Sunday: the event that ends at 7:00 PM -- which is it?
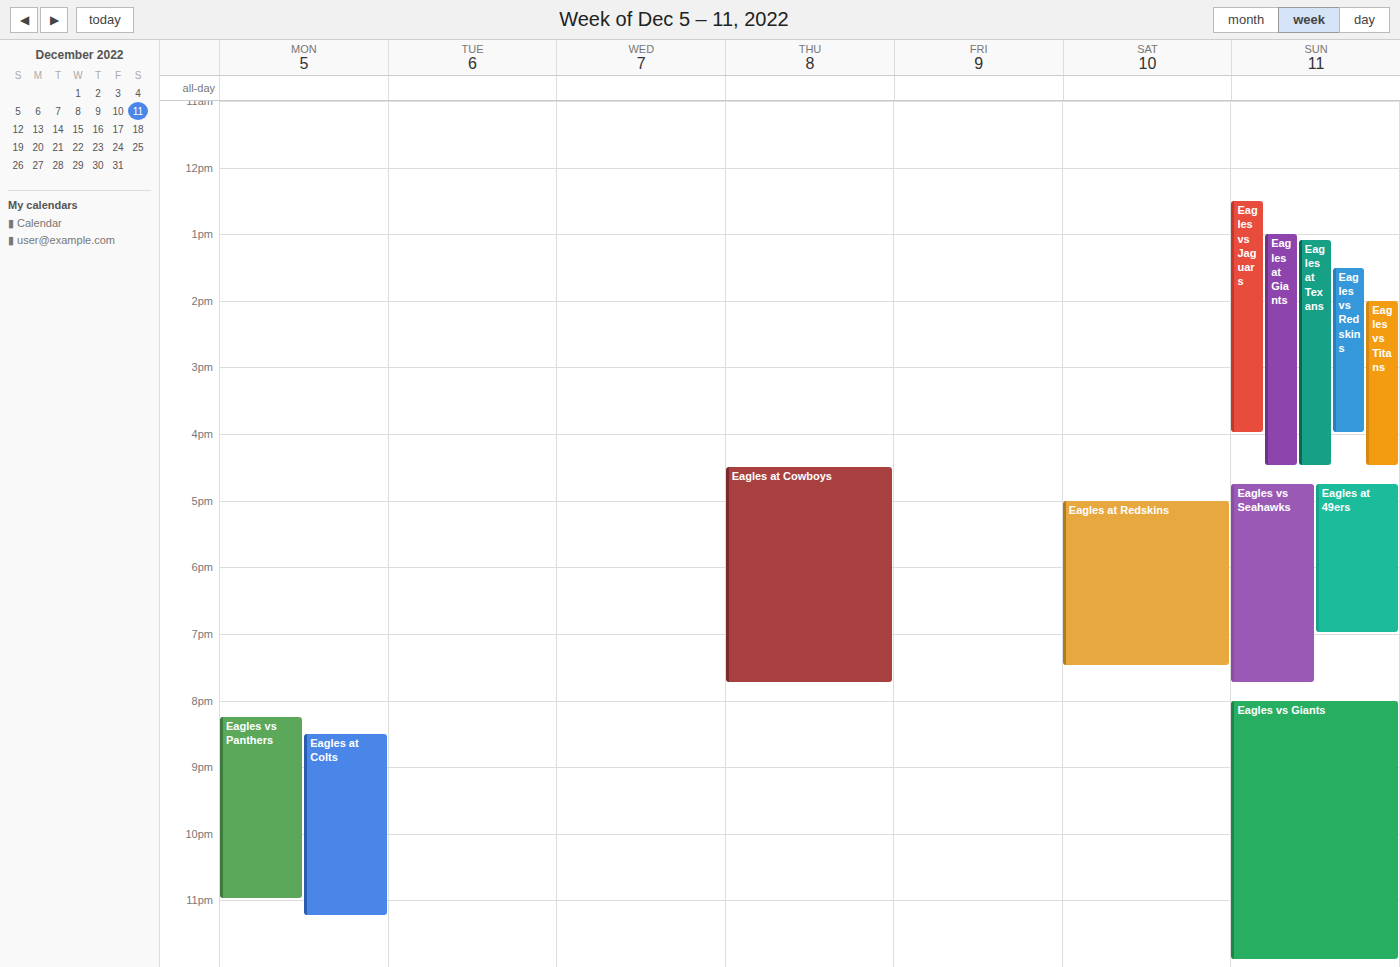
"Eagles at 49ers"